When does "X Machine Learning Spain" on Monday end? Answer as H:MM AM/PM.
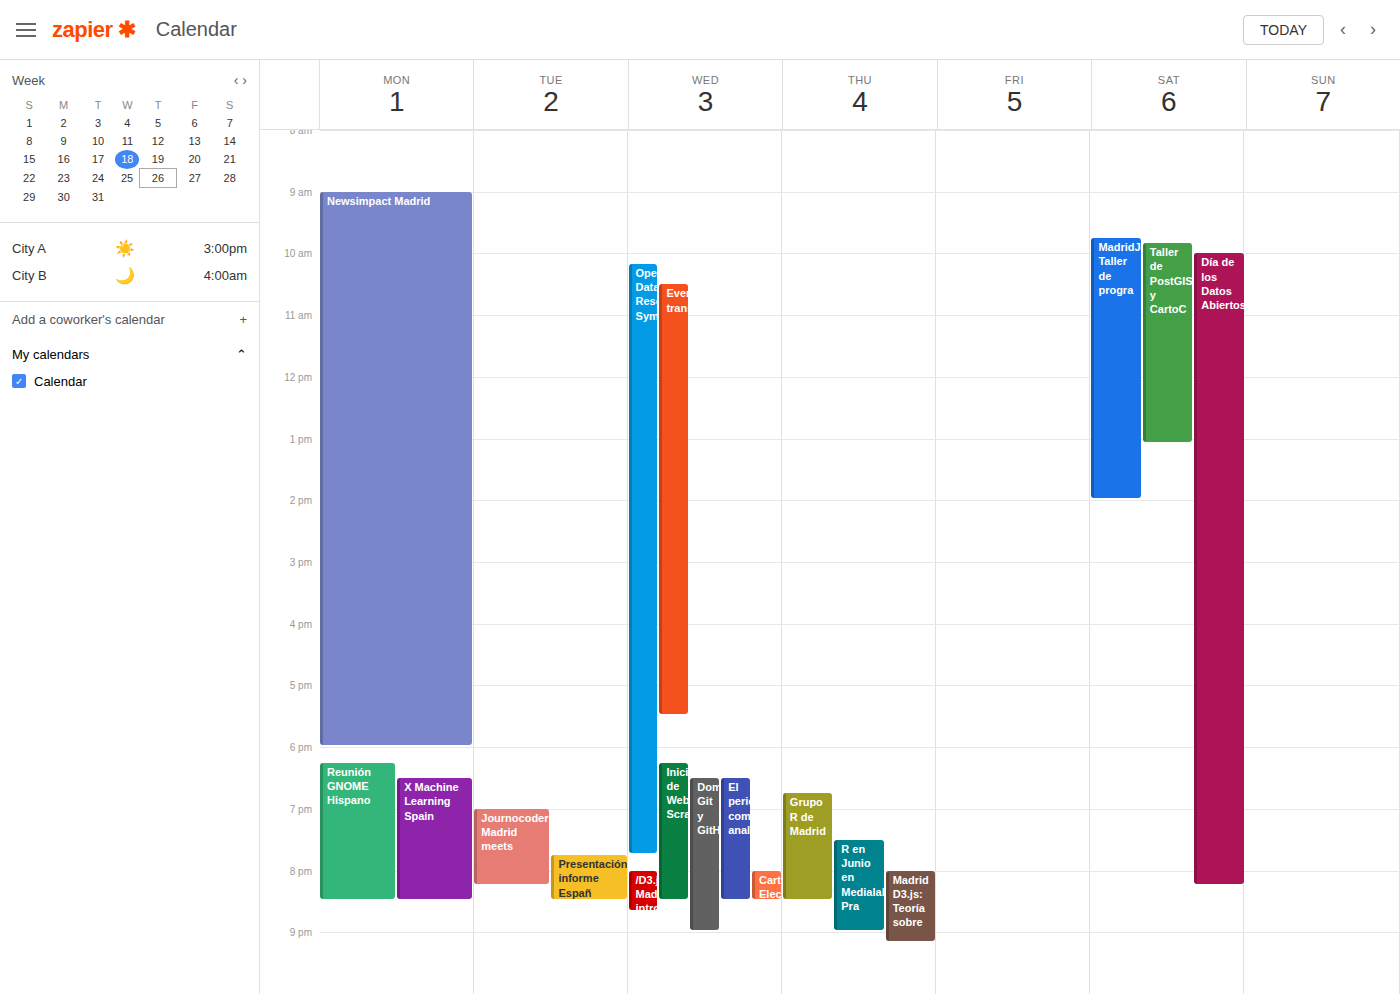
8:30 PM